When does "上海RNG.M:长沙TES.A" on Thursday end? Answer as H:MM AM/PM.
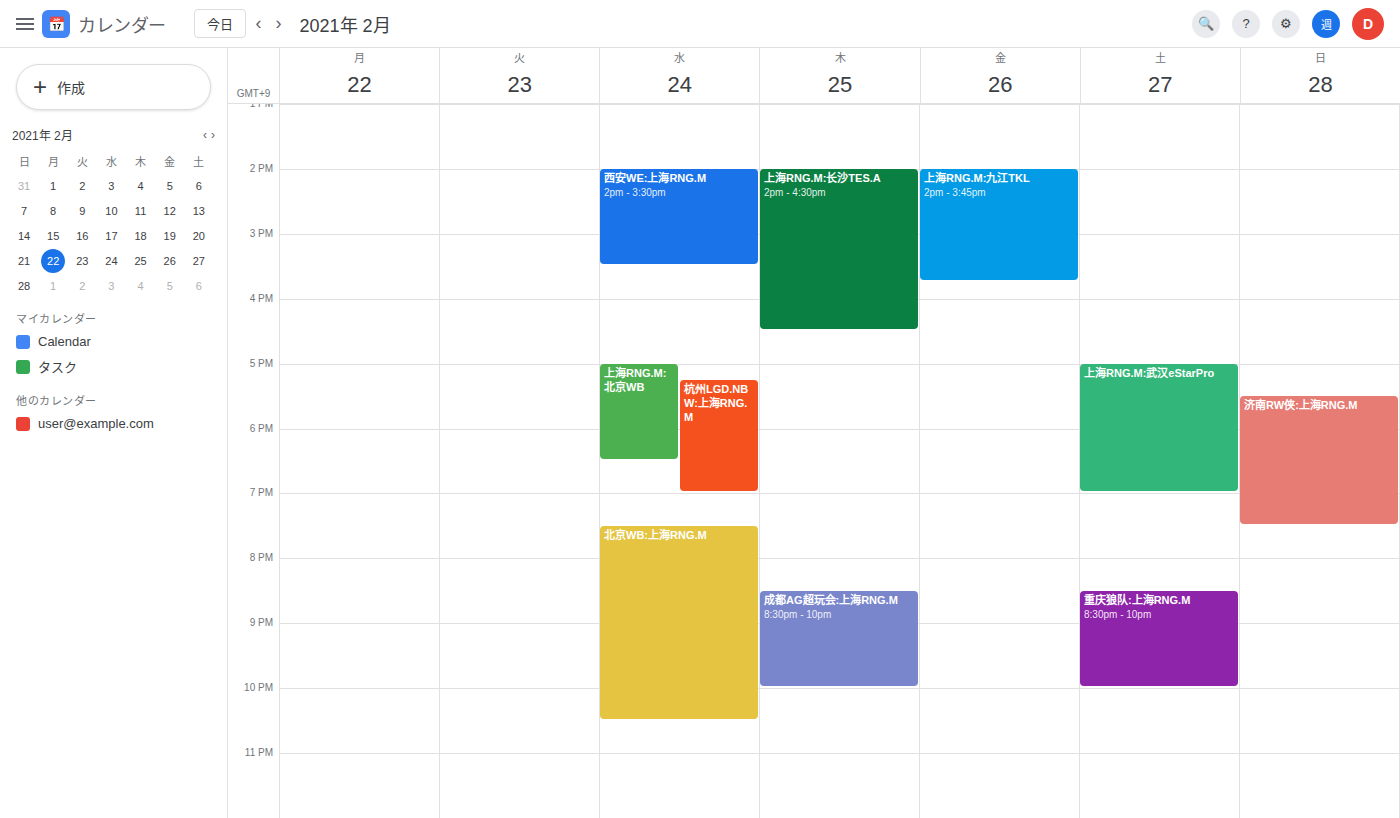
4:30 PM